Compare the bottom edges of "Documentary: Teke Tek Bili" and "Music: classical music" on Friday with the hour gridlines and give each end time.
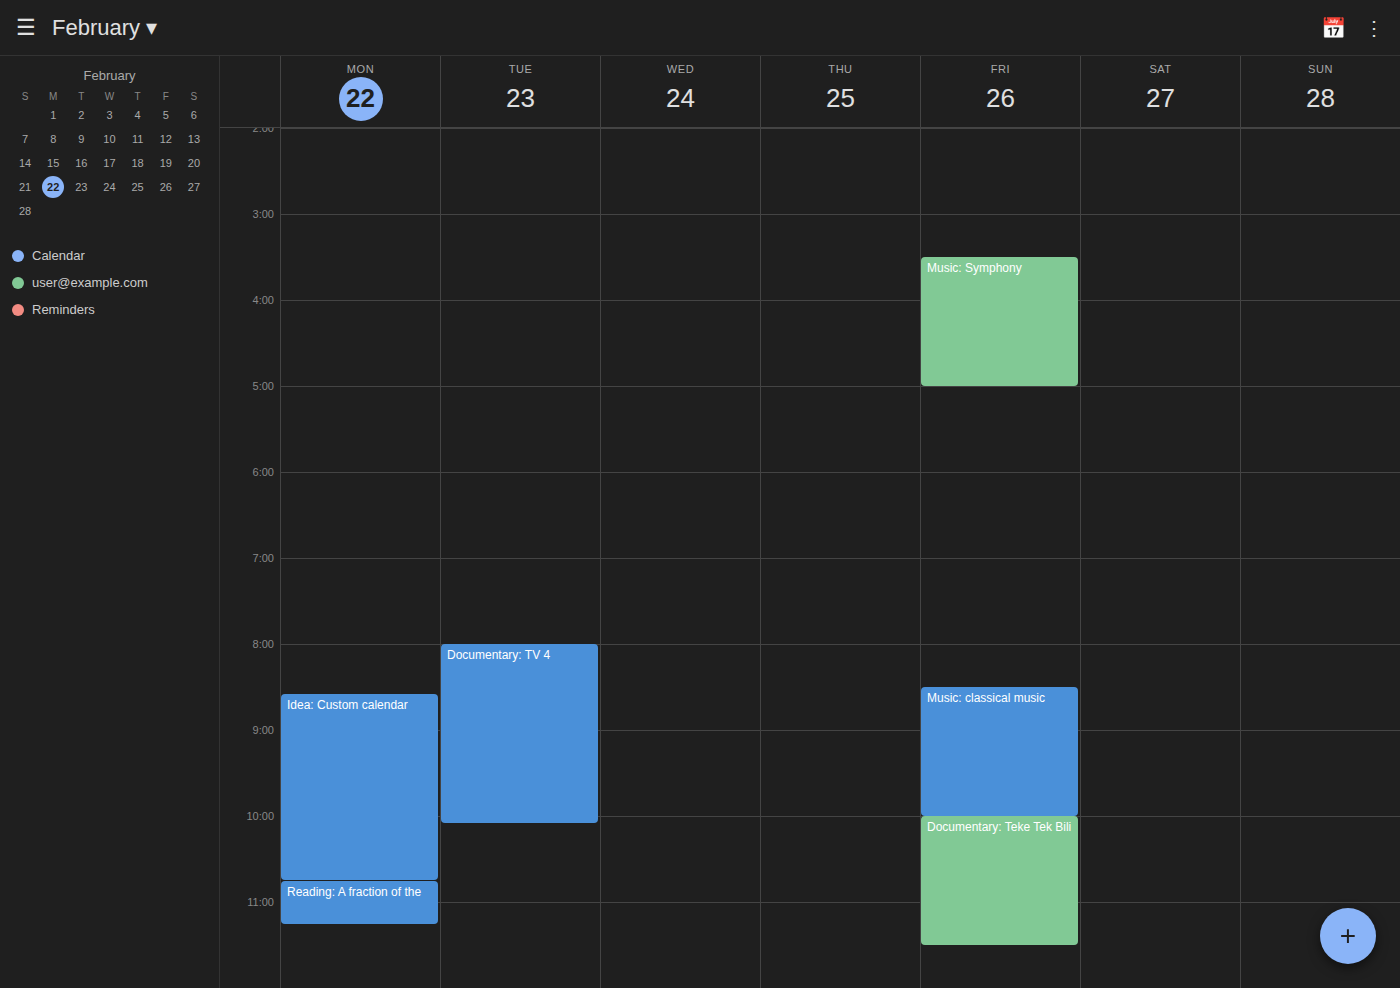
"Documentary: Teke Tek Bili": 11:30 PM, halfway between the 11 PM and 12 AM lines. "Music: classical music": 10:00 PM, exactly on the 10 PM line.